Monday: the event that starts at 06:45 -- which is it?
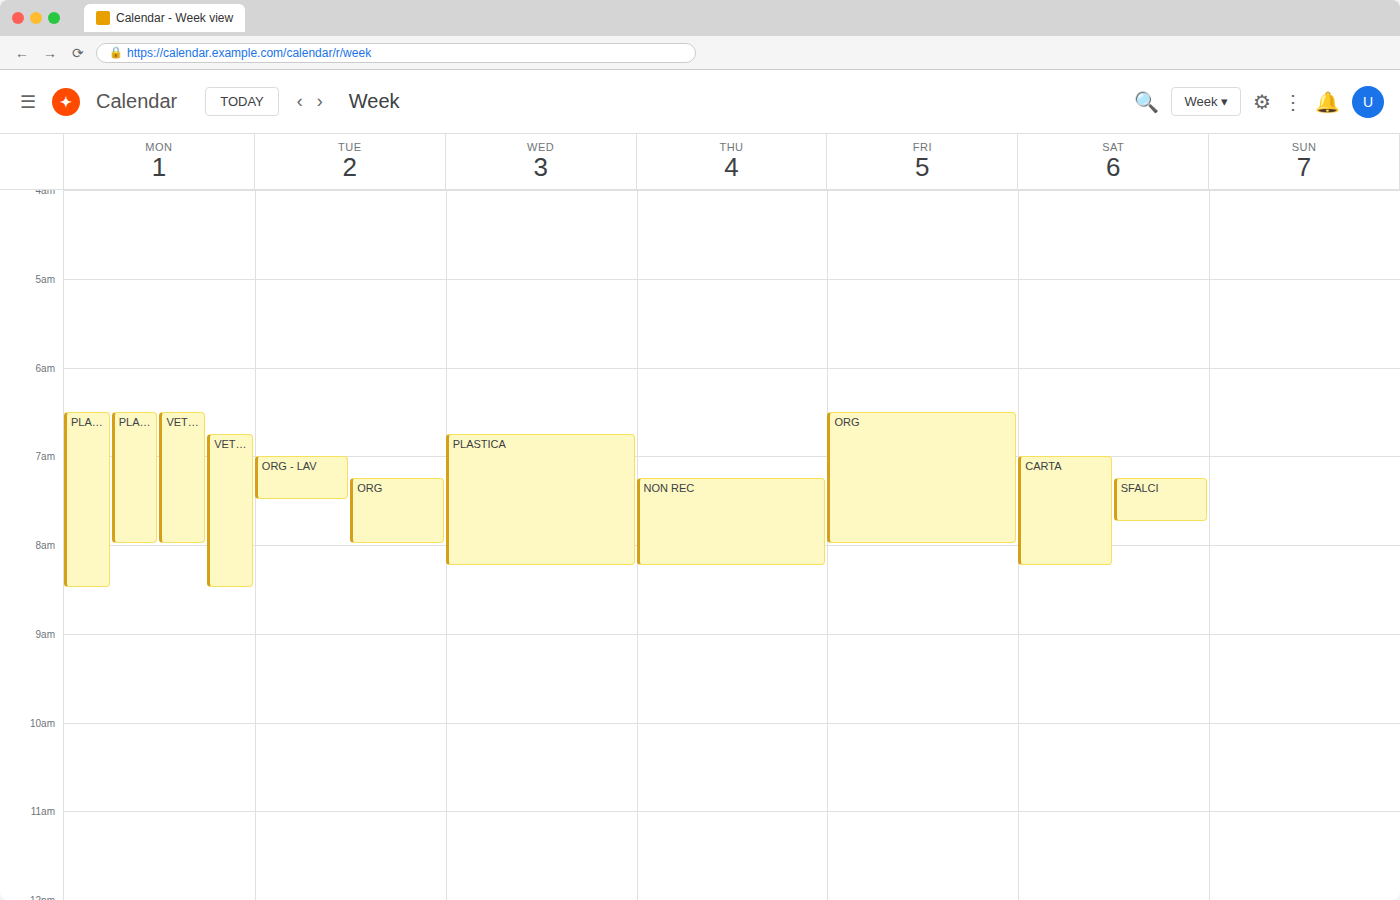
"VETRO"